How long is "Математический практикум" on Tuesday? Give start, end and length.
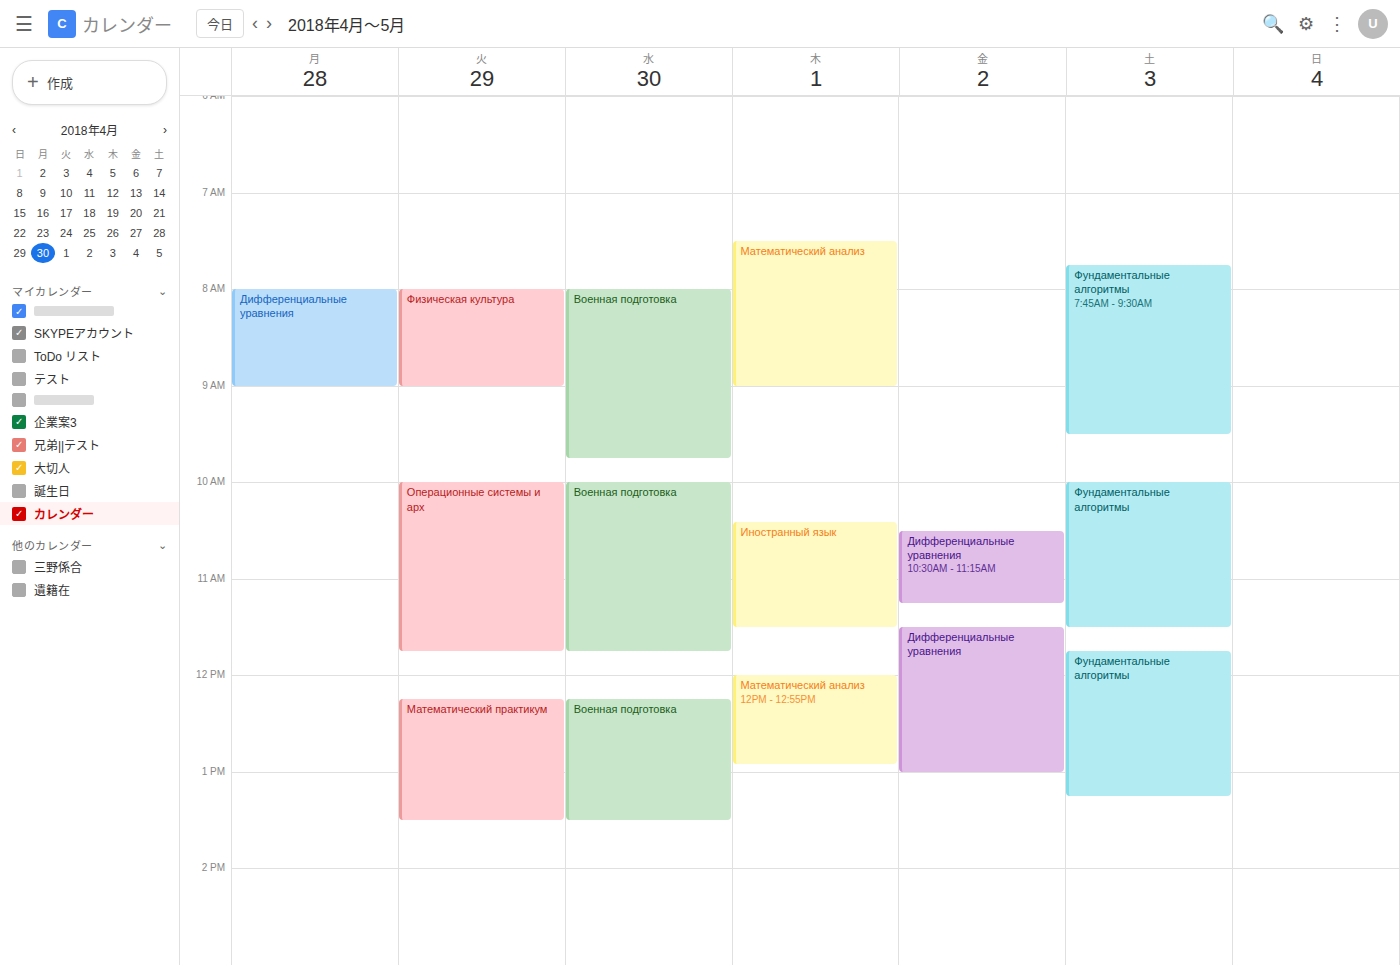
12:15 to 13:30, 1 hour 15 minutes